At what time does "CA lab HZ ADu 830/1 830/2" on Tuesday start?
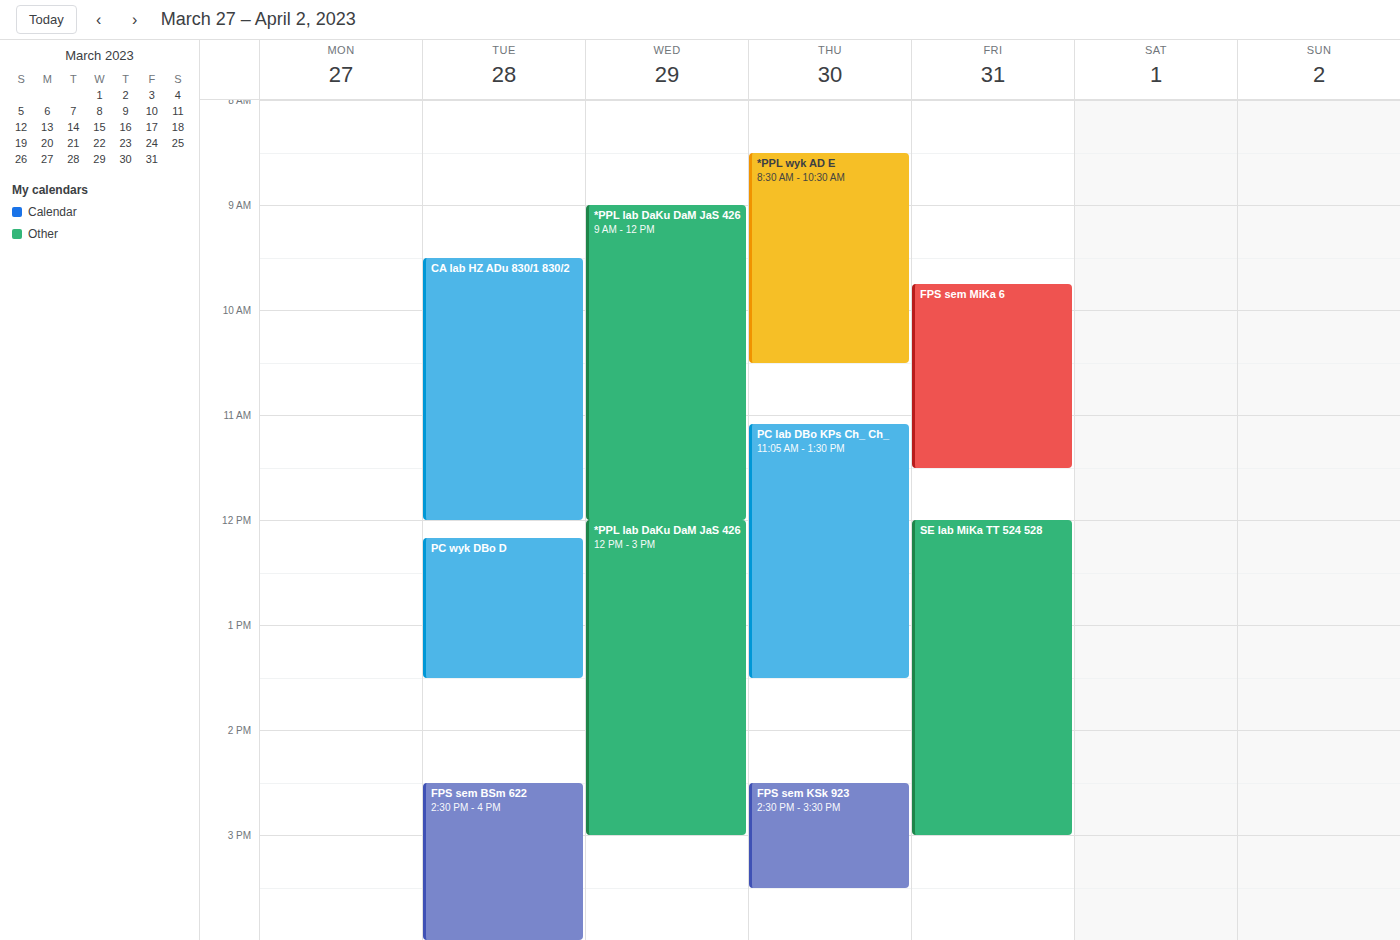
9:30 AM